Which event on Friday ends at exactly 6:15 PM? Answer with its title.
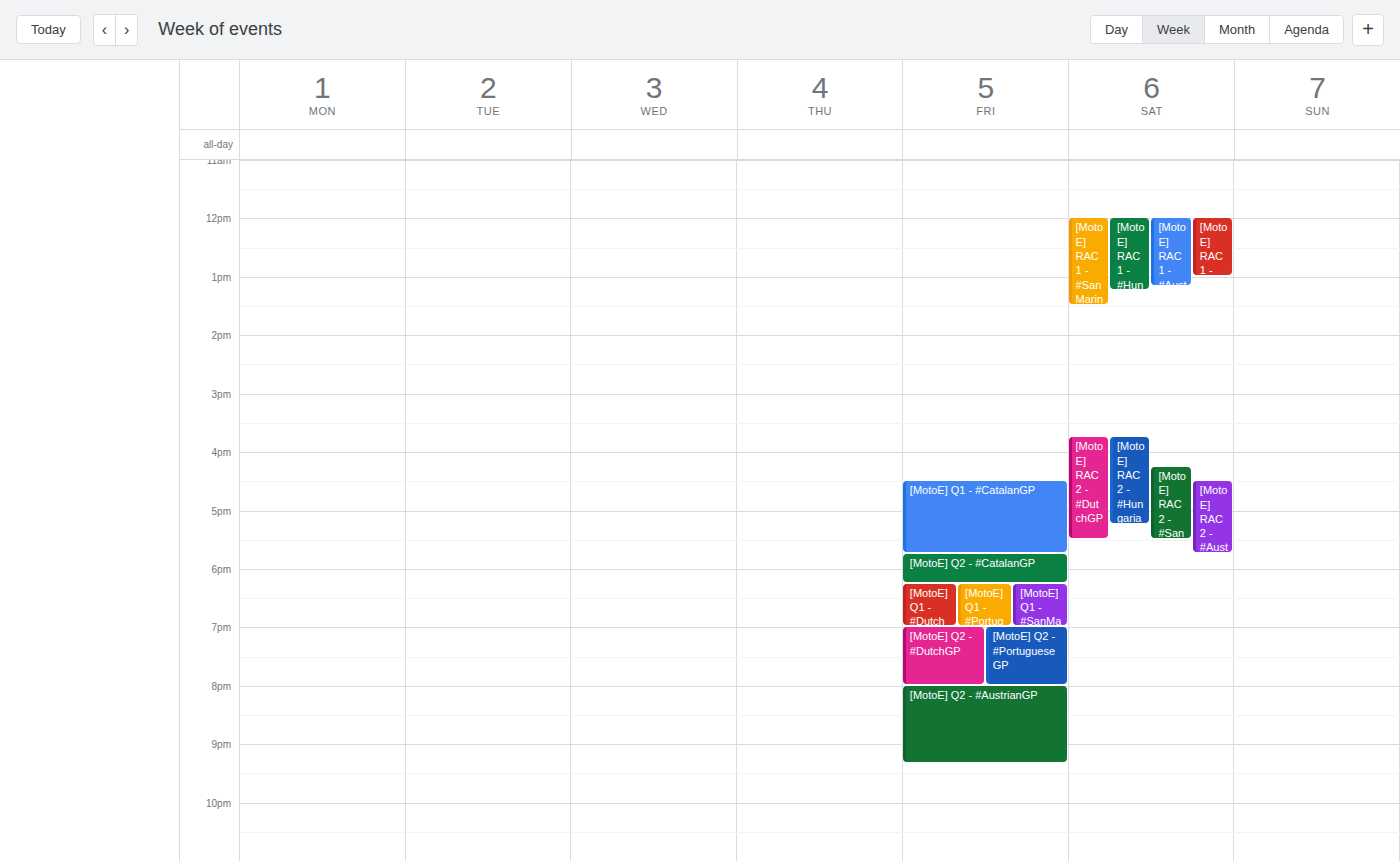
"[MotoE] Q2 - #CatalanGP"